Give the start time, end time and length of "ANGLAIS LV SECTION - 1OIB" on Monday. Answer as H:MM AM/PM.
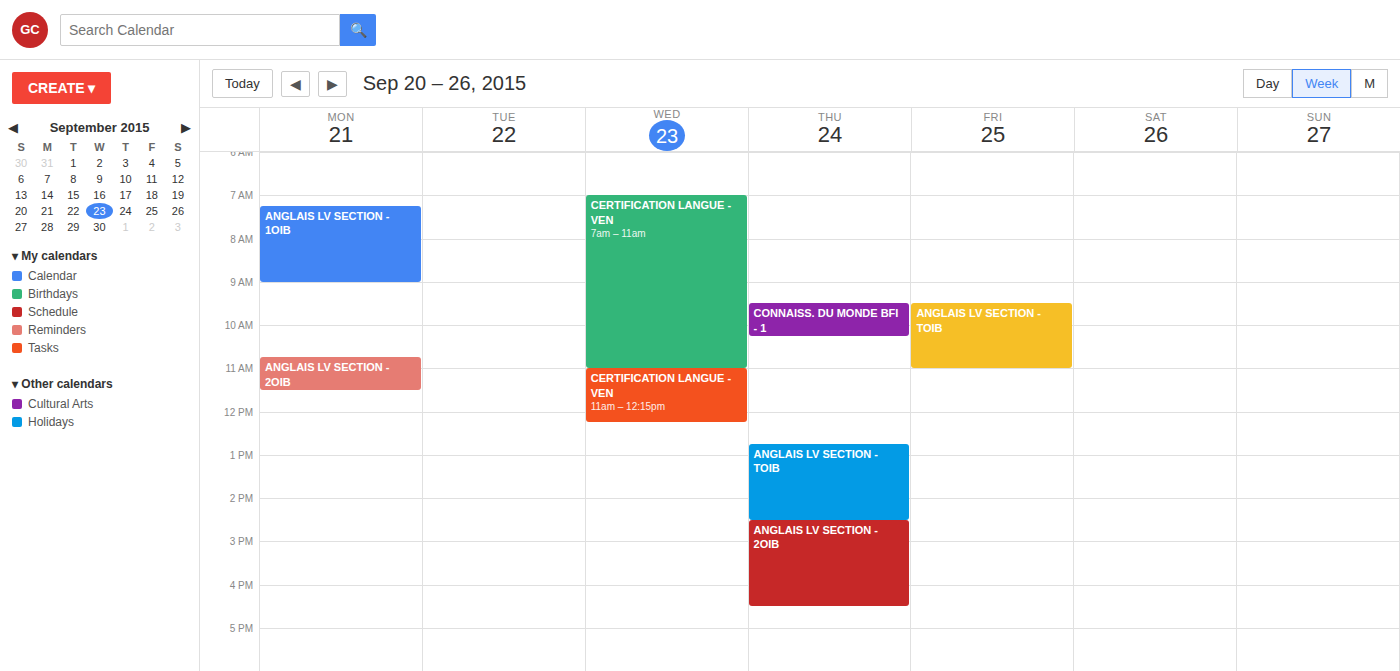
7:15 AM to 9:00 AM, 1 hour 45 minutes